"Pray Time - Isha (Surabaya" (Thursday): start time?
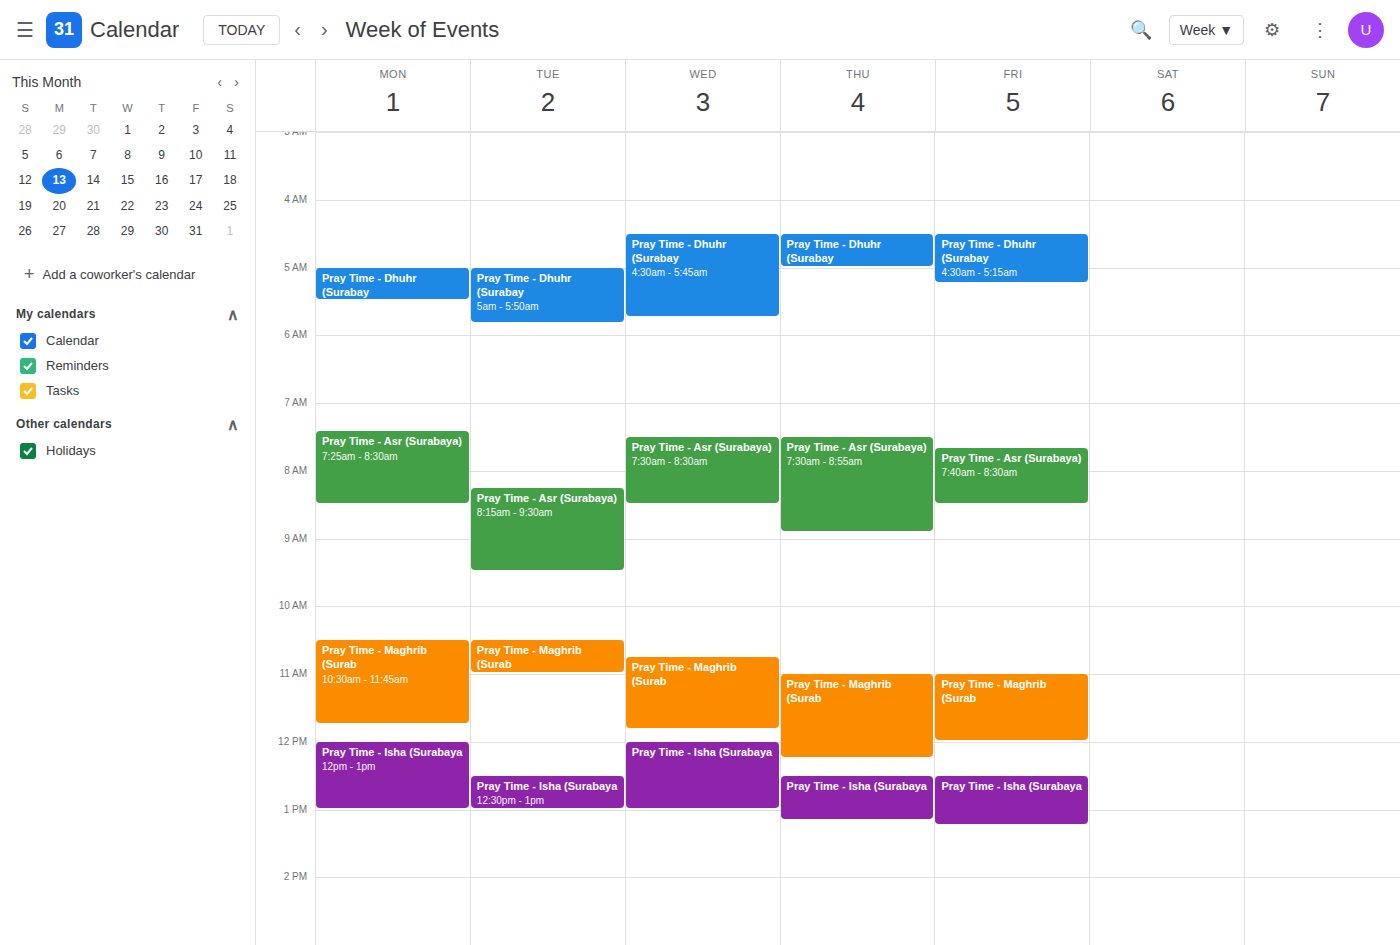
12:30